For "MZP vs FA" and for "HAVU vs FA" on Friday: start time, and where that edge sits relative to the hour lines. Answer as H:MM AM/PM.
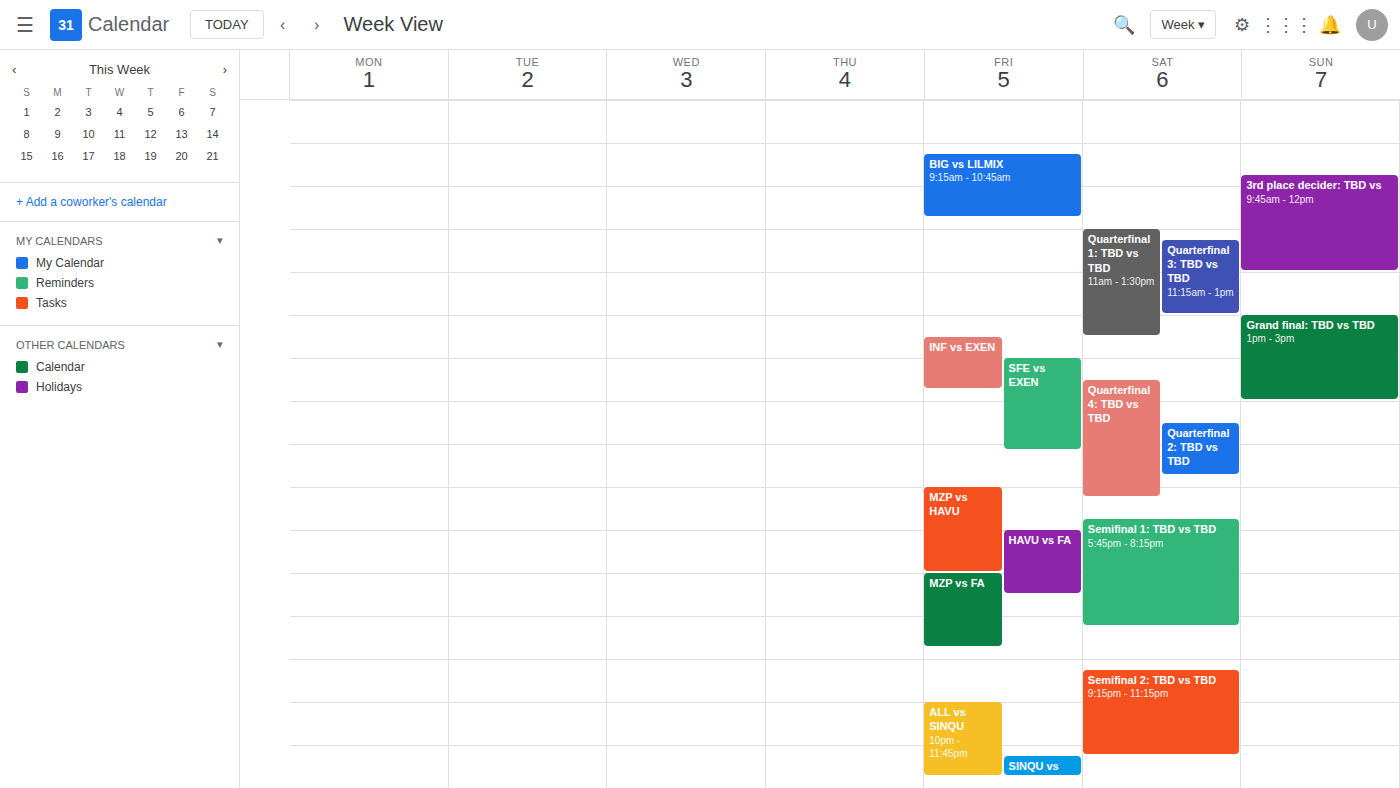
"MZP vs FA": 7:00 PM, exactly on the 7 PM line. "HAVU vs FA": 6:00 PM, exactly on the 6 PM line.